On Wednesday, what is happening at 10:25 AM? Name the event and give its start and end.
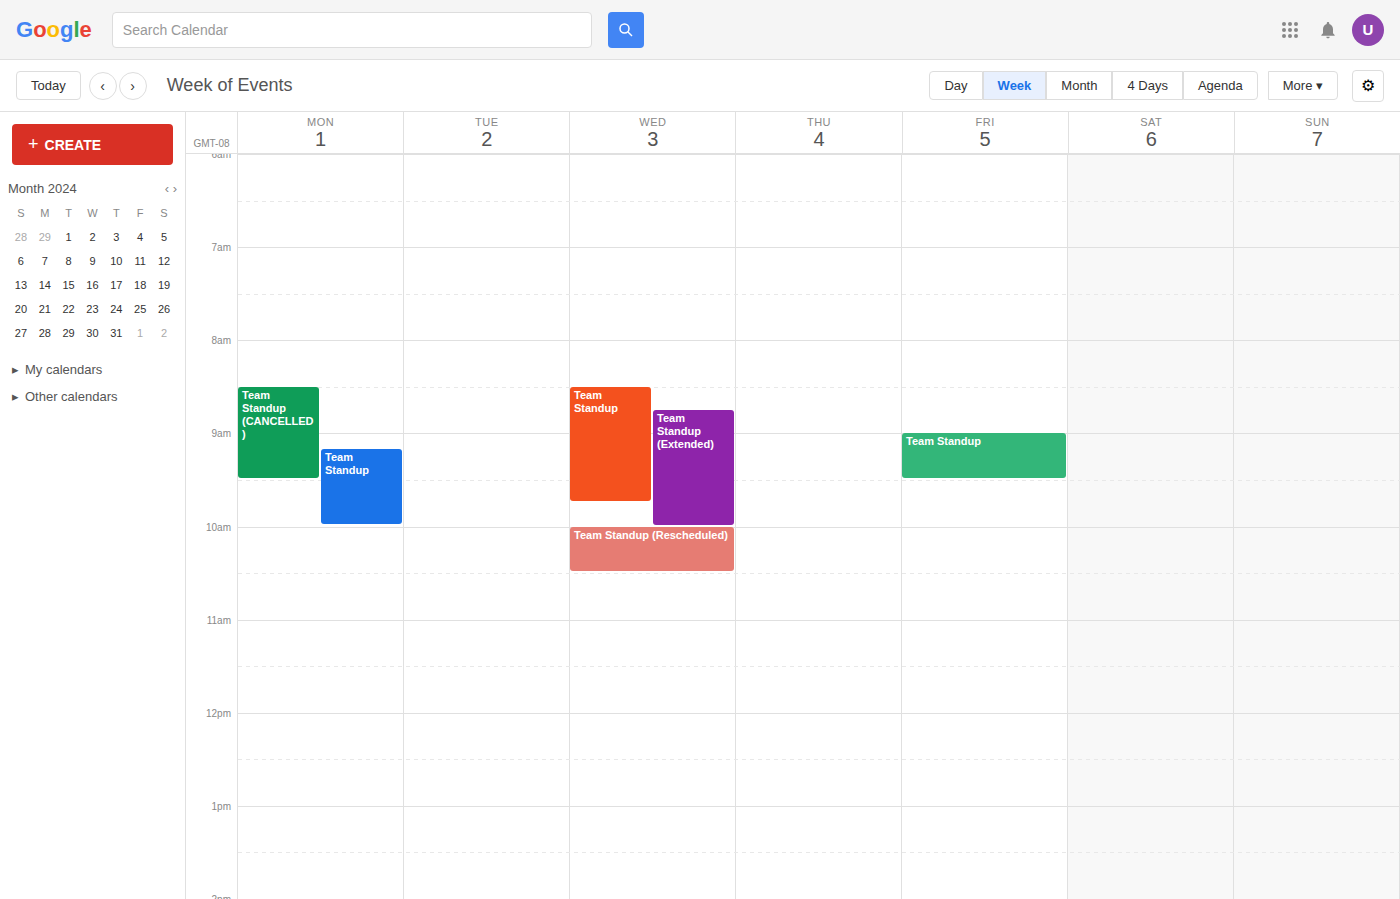
"Team Standup (Rescheduled)", 10:00 AM to 10:30 AM